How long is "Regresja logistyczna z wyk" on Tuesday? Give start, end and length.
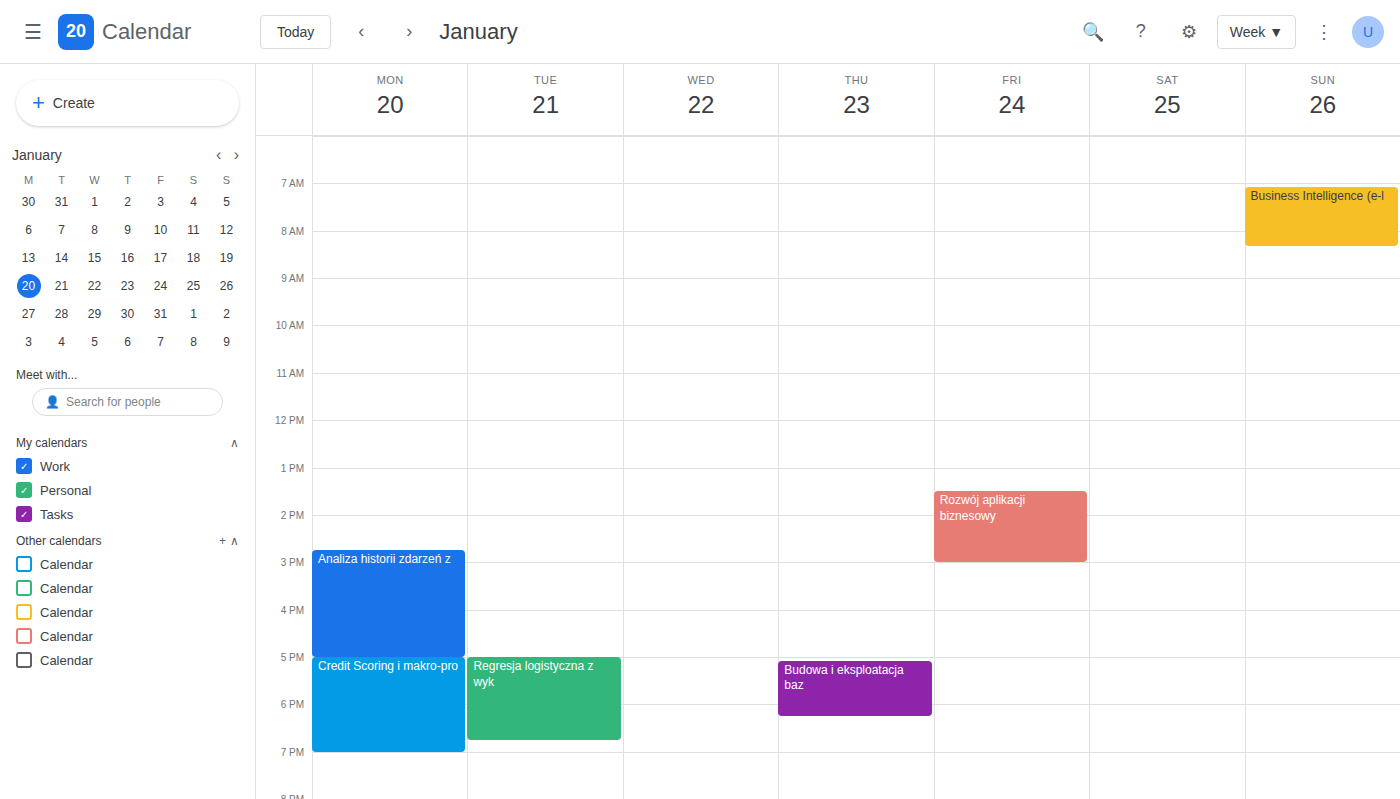
5:00 PM to 6:45 PM, 1 hour 45 minutes